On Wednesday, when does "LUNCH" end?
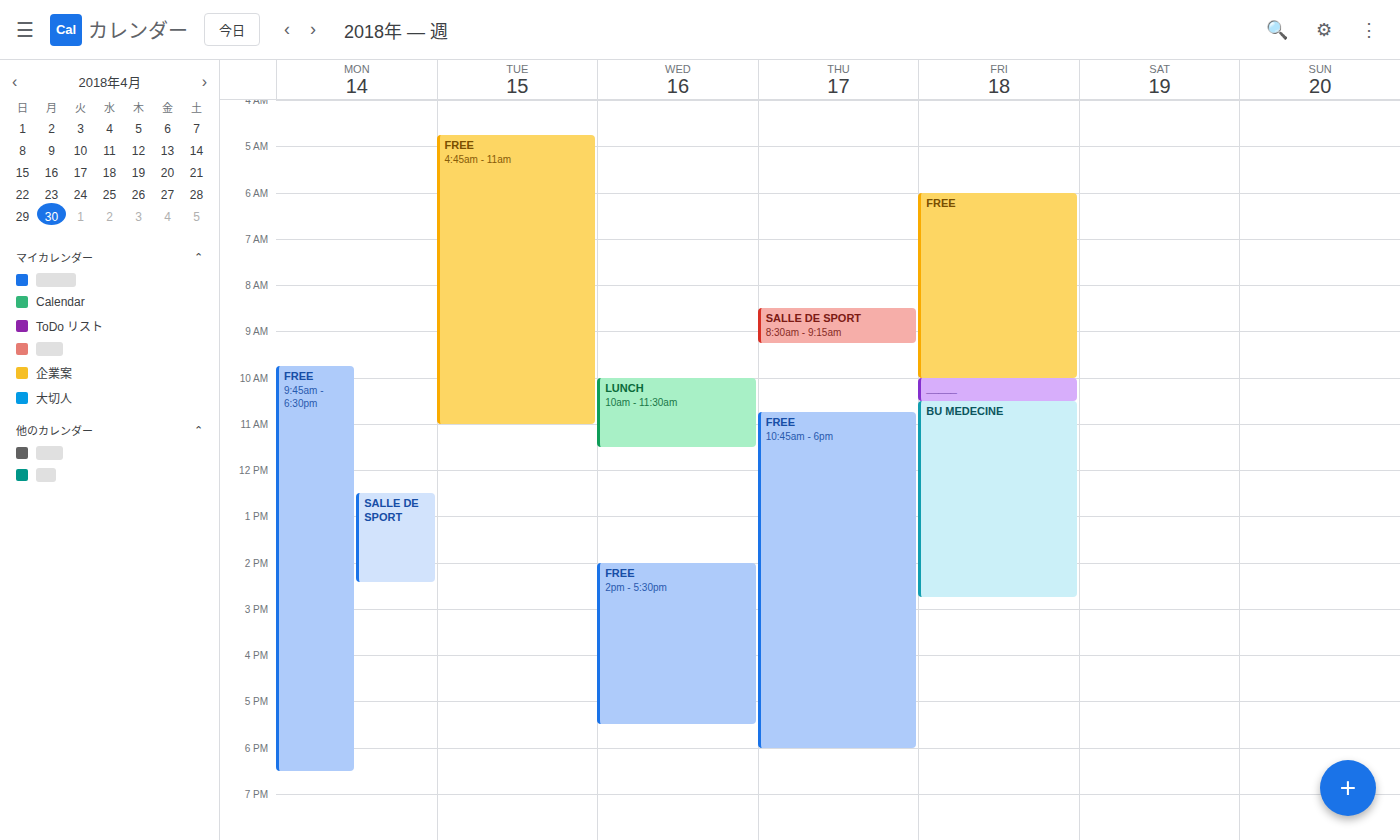
11:30 AM